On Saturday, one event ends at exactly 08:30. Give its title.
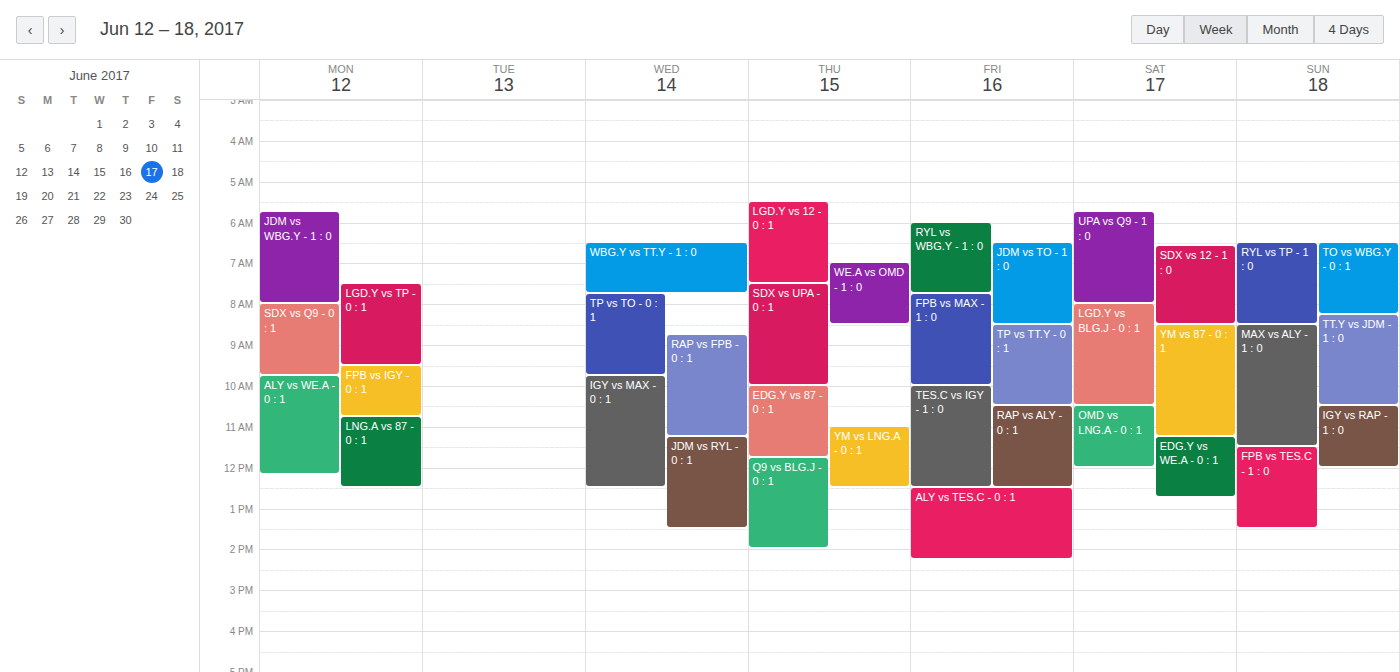
"SDX vs 12 - 1 : 0"